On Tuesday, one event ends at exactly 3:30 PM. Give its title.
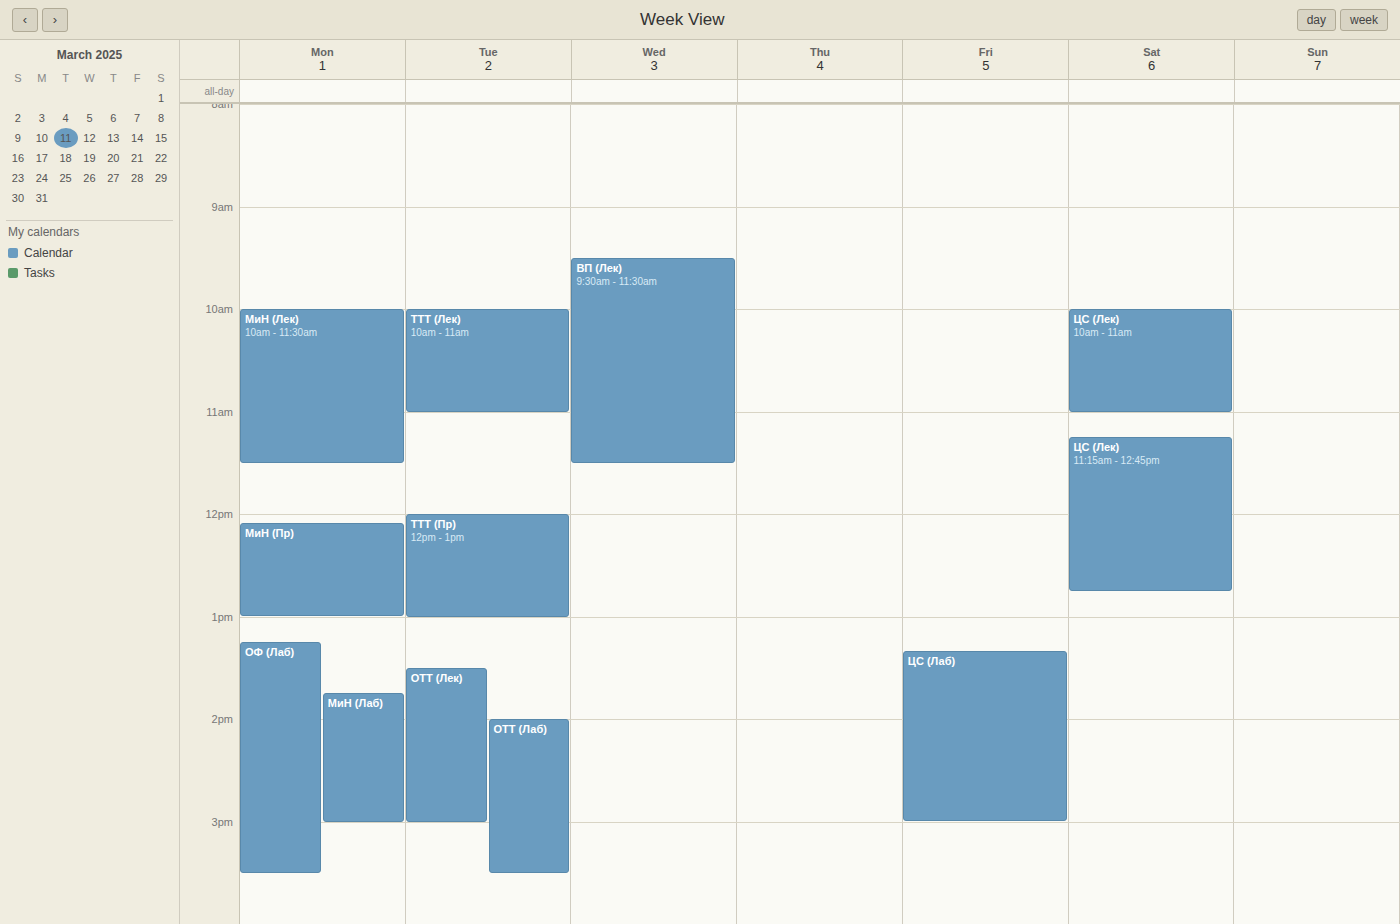
"ОТТ (Лаб)"